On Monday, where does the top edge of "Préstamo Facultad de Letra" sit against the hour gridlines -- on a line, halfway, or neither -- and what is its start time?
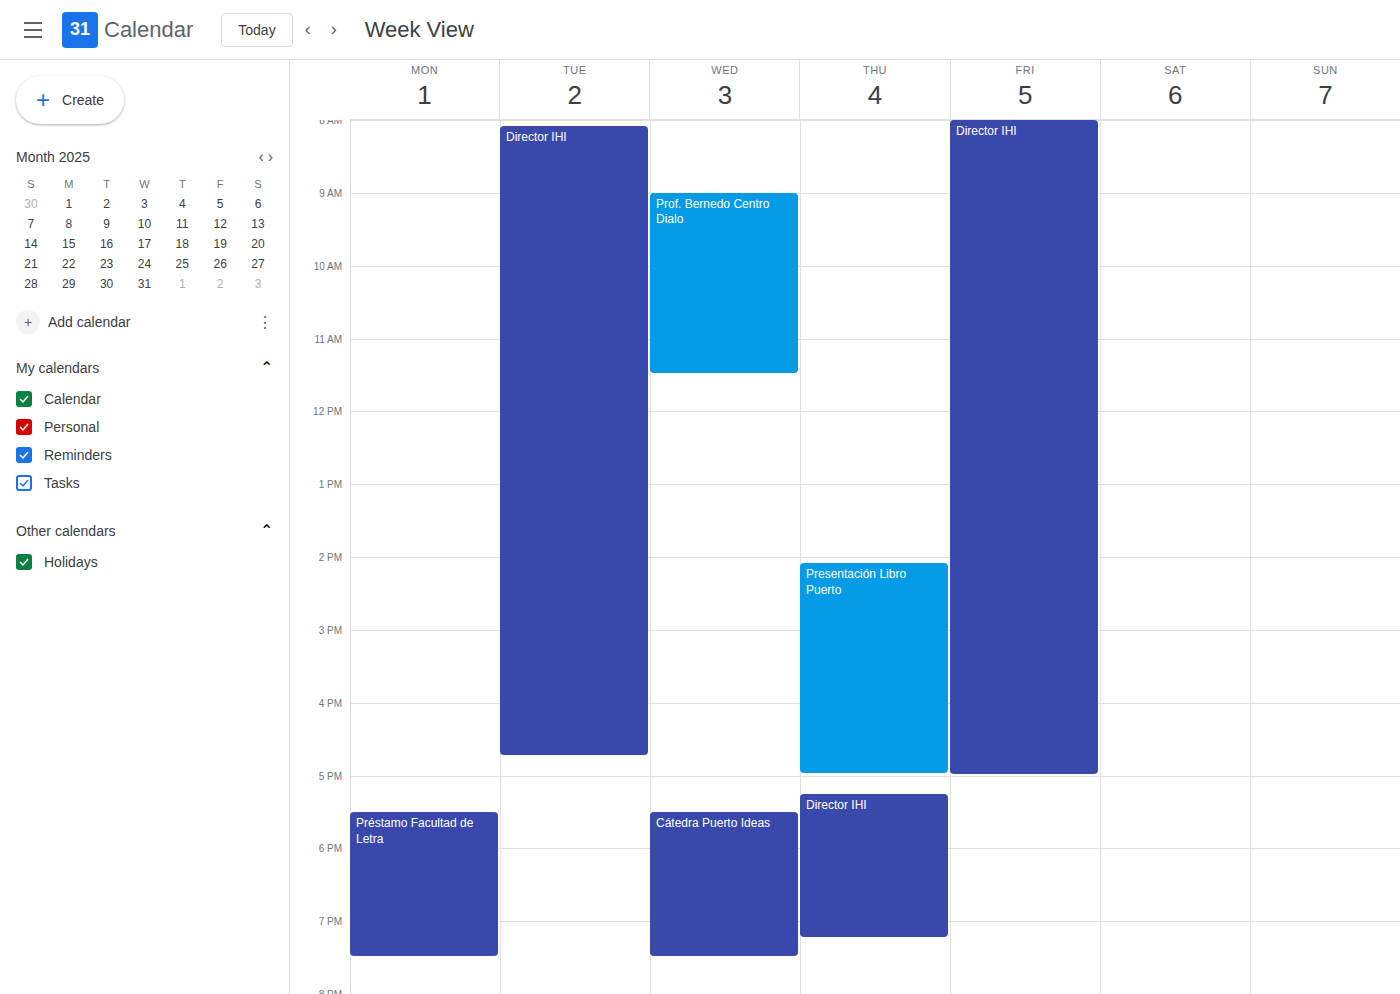
5:30 PM -- halfway between the 5 PM and 6 PM lines.